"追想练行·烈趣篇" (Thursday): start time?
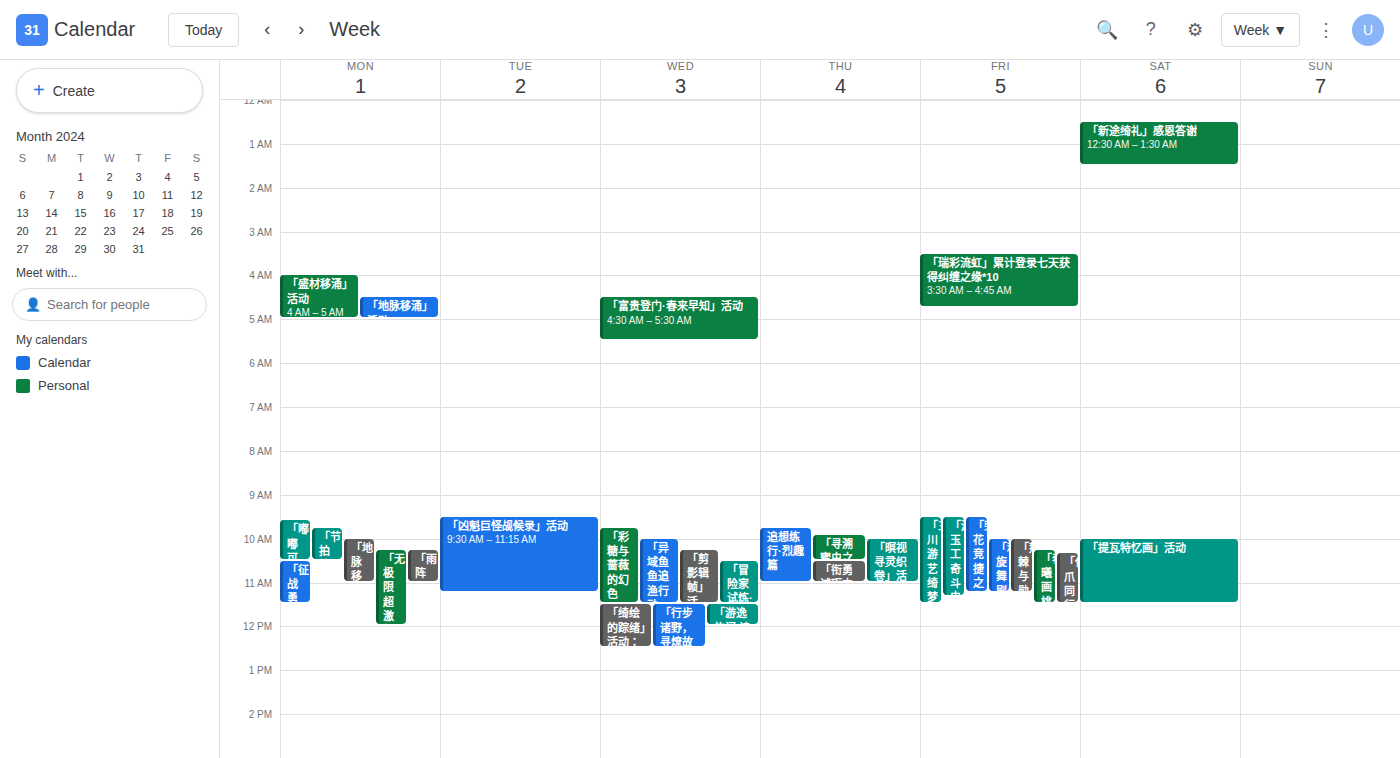
9:45 AM